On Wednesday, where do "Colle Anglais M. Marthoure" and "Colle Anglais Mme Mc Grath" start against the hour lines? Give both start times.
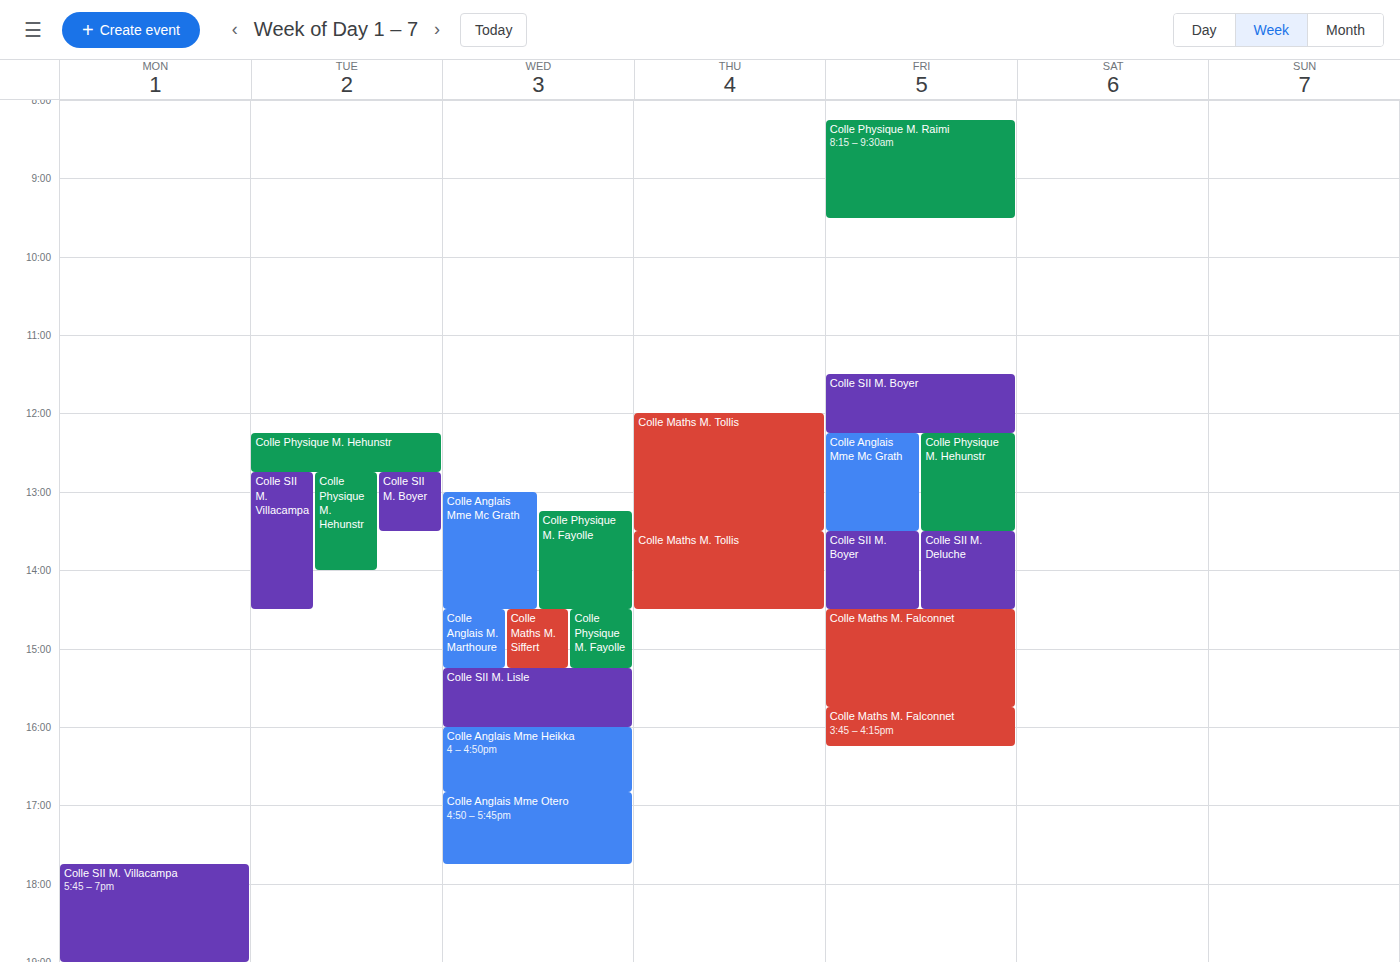
"Colle Anglais M. Marthoure": 2:30 PM, halfway between the 2 PM and 3 PM lines. "Colle Anglais Mme Mc Grath": 1:00 PM, exactly on the 1 PM line.